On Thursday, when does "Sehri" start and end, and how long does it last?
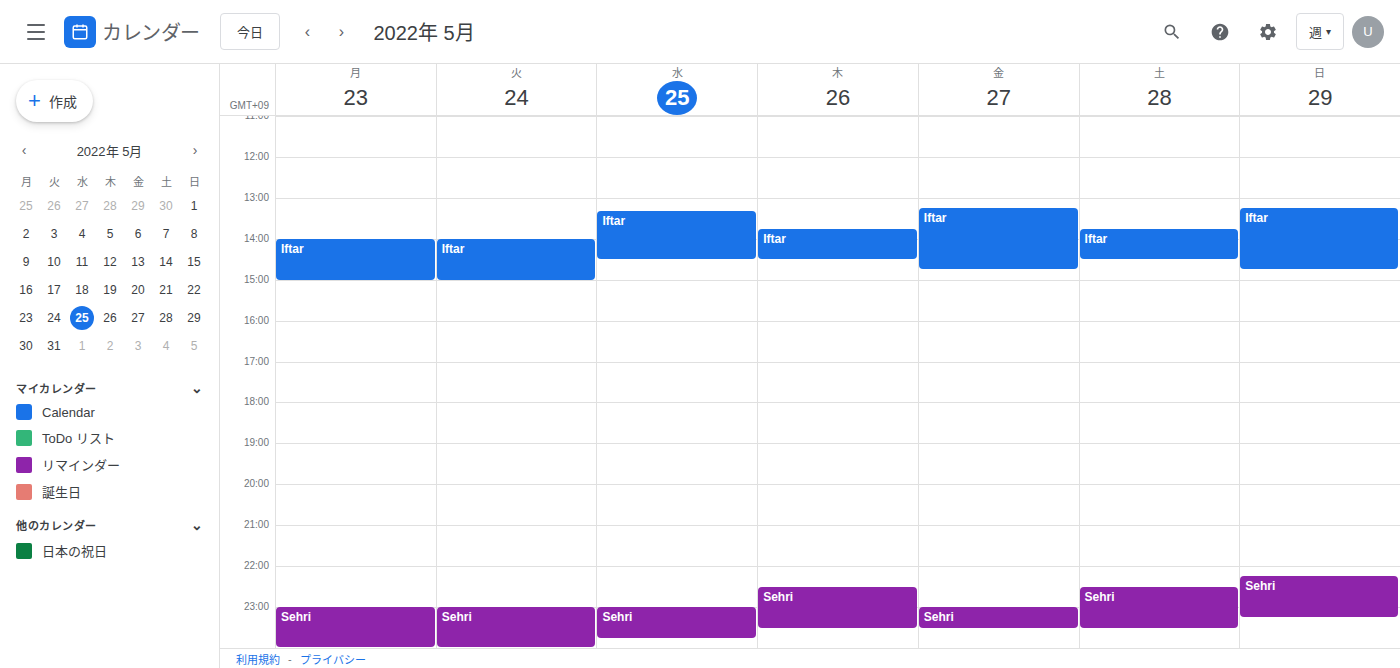
10:30 PM to 11:30 PM, 1 hour